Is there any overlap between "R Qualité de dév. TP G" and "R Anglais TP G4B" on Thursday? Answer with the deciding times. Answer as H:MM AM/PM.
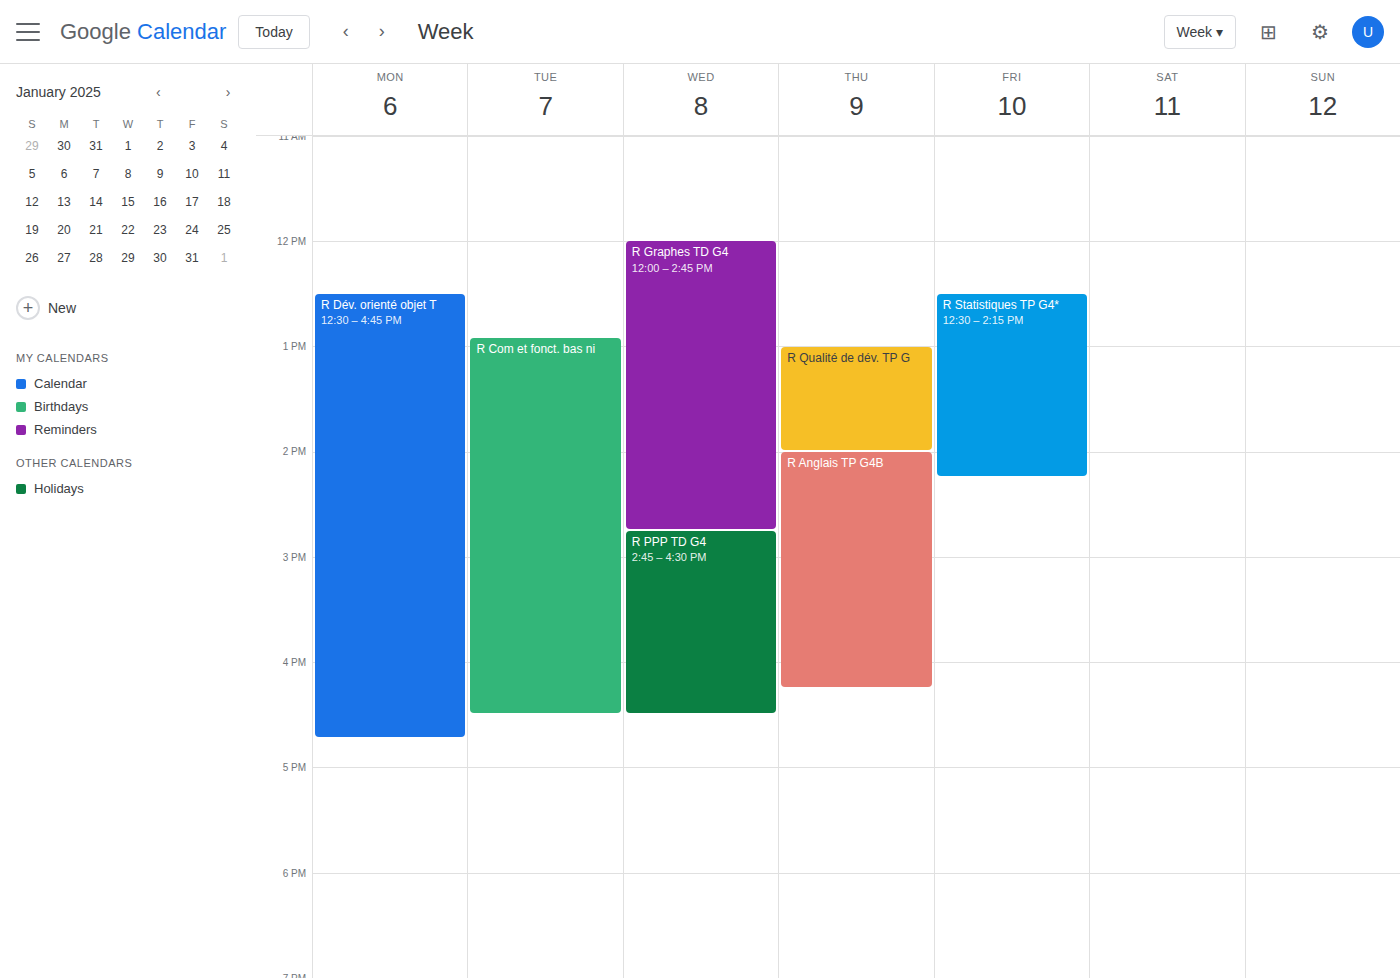
"R Qualité de dév. TP G" ends at 2:00 PM, exactly when "R Anglais TP G4B" starts -- they touch but do not overlap.